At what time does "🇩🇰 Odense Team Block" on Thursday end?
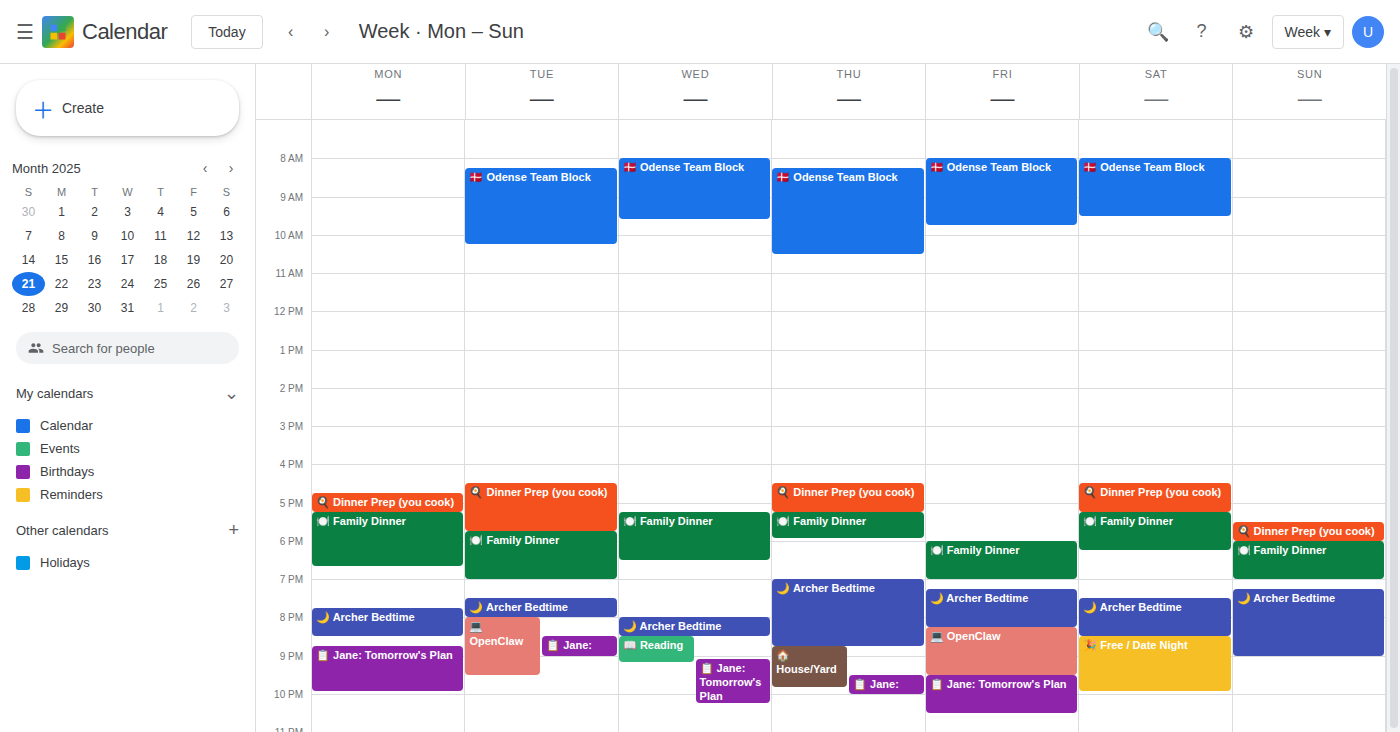
10:30 AM